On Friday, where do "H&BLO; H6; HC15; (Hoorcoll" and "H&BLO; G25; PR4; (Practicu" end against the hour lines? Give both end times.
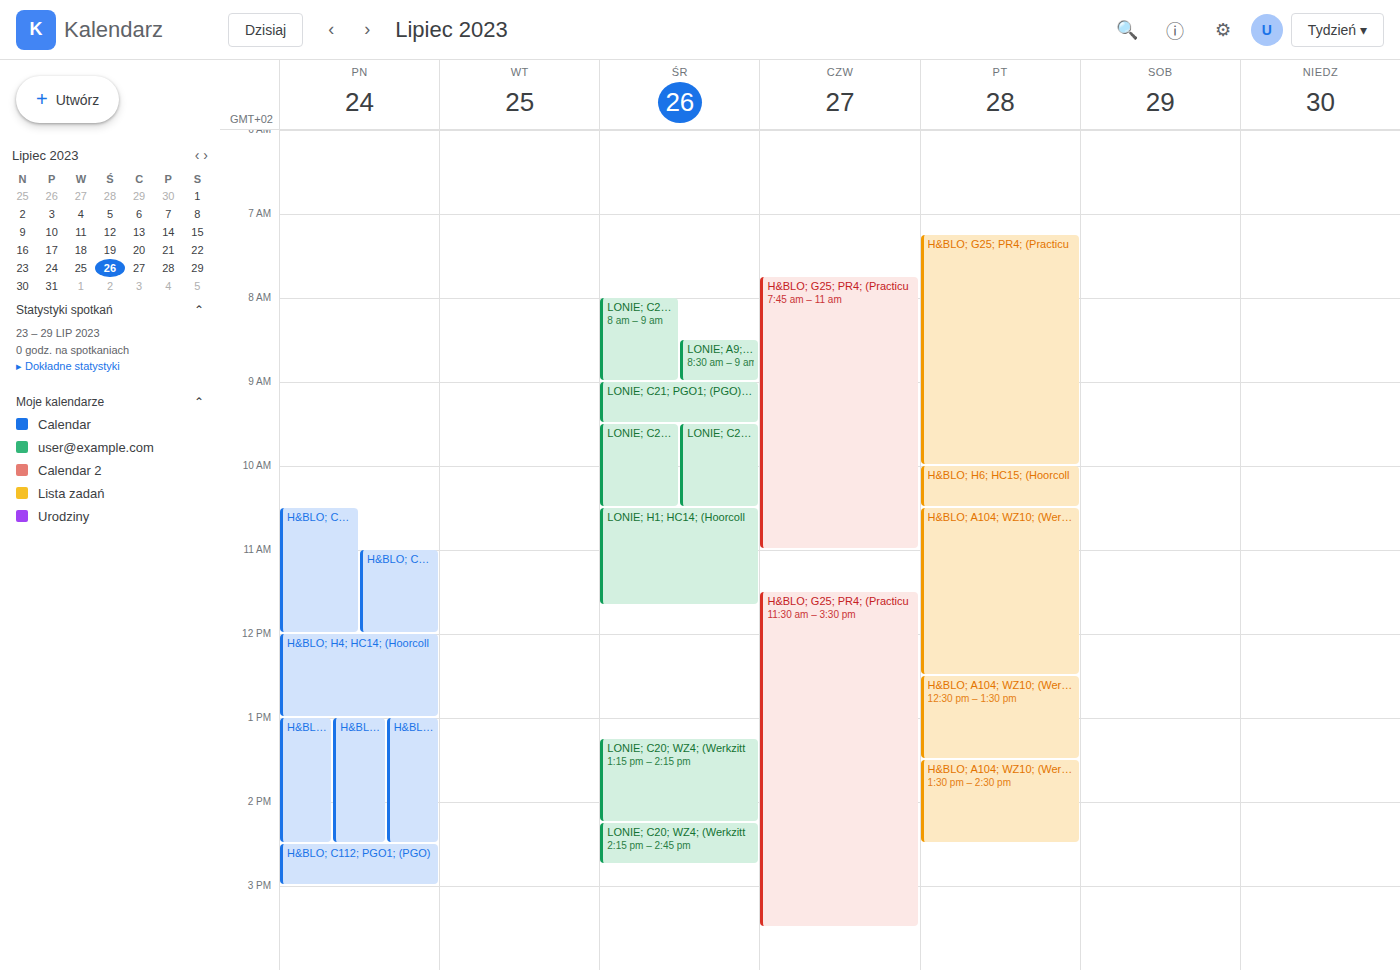
"H&BLO; H6; HC15; (Hoorcoll": 10:30 AM, halfway between the 10 AM and 11 AM lines. "H&BLO; G25; PR4; (Practicu": 10:00 AM, exactly on the 10 AM line.